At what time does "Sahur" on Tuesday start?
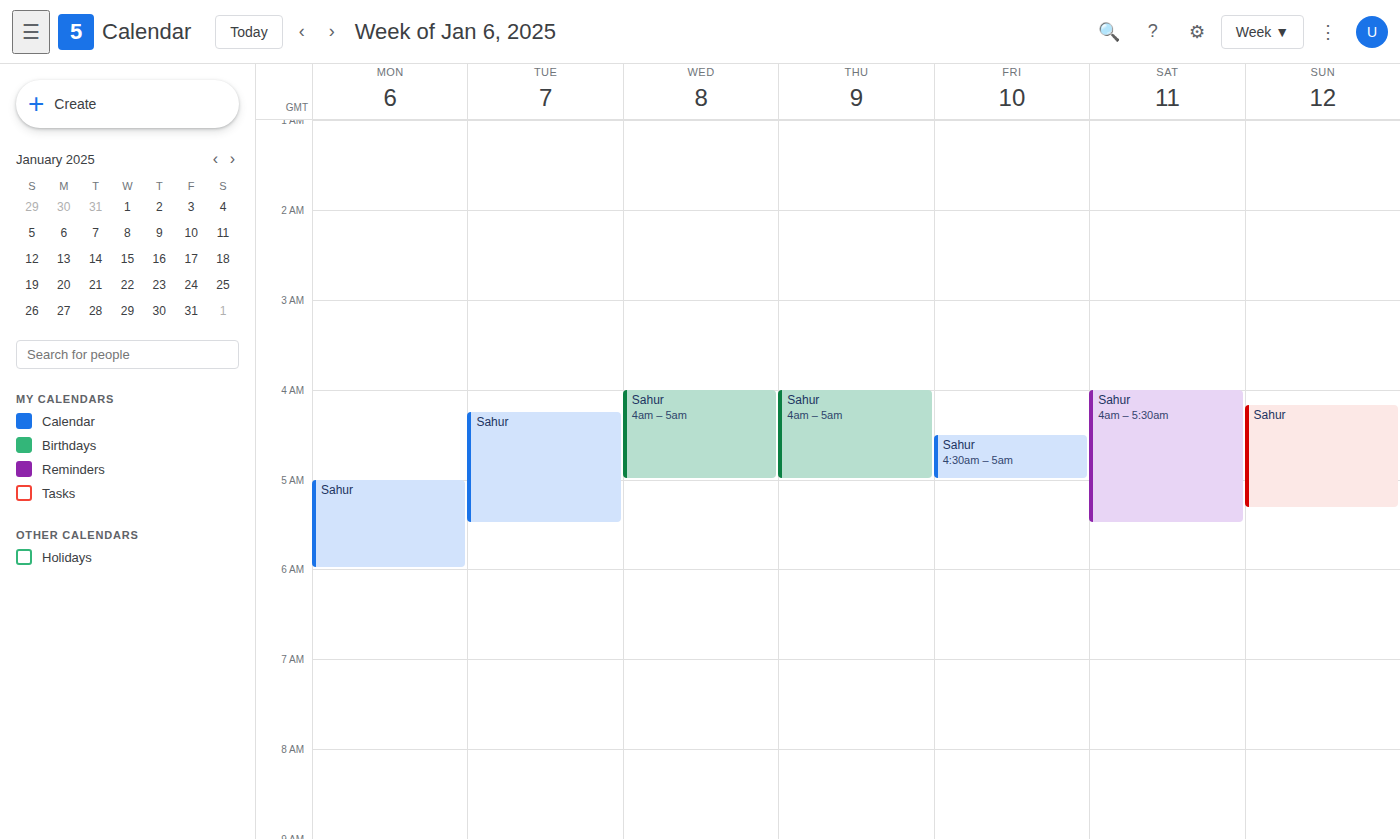
4:15 AM